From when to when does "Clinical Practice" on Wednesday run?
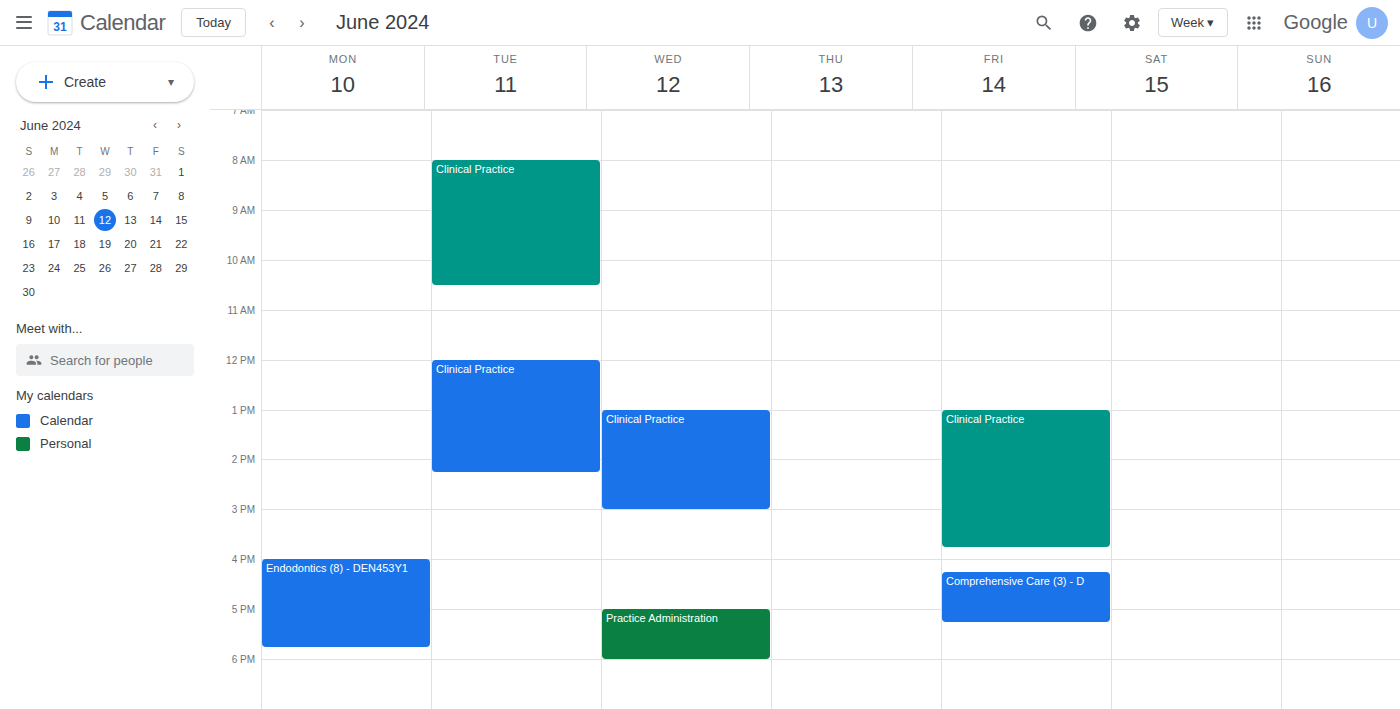
1:00 PM to 3:00 PM